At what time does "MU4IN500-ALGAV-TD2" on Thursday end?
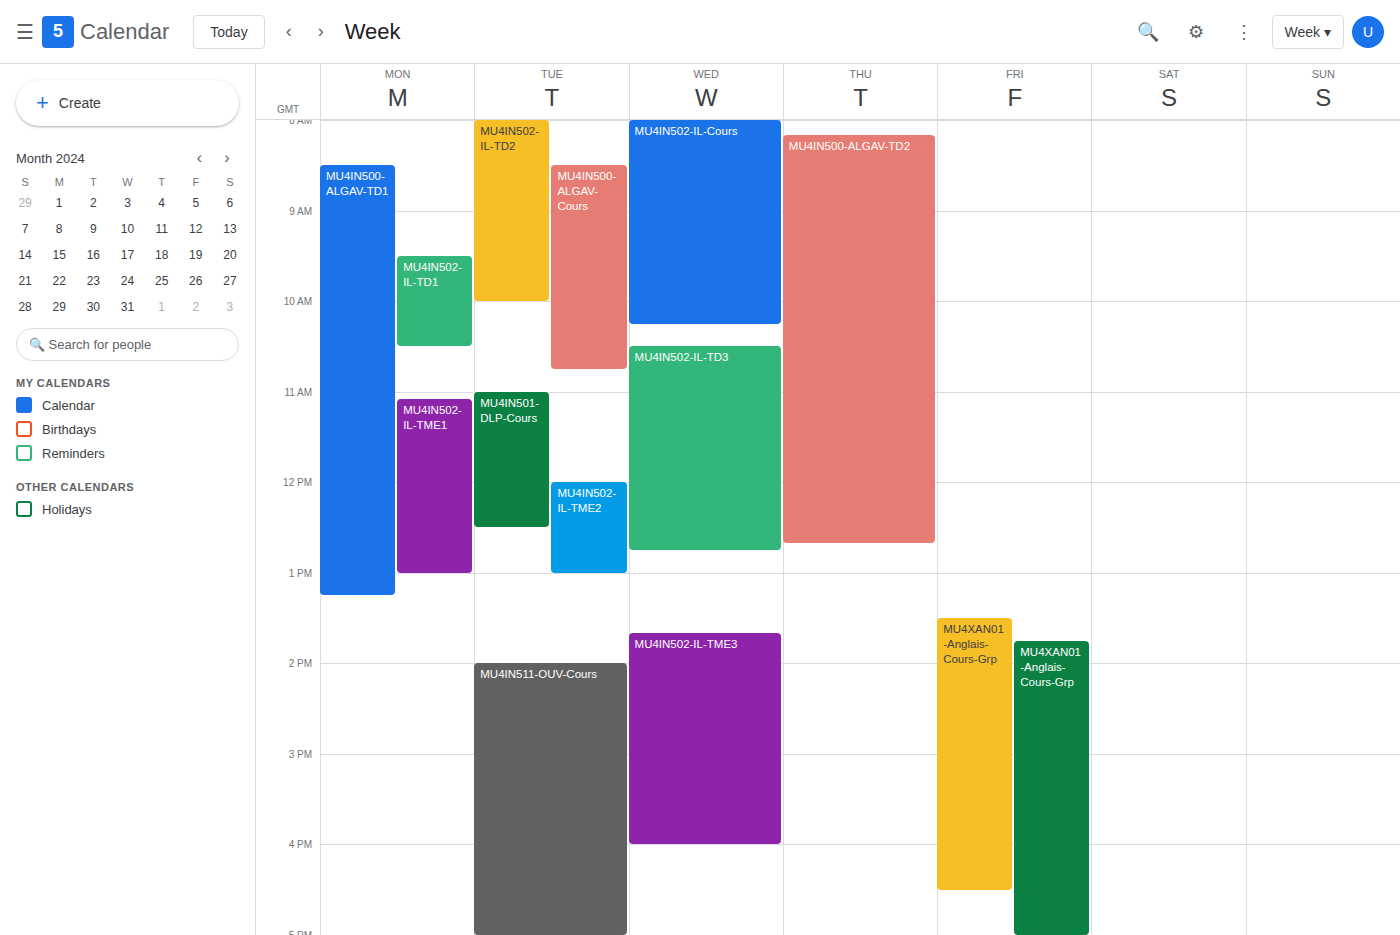
12:40